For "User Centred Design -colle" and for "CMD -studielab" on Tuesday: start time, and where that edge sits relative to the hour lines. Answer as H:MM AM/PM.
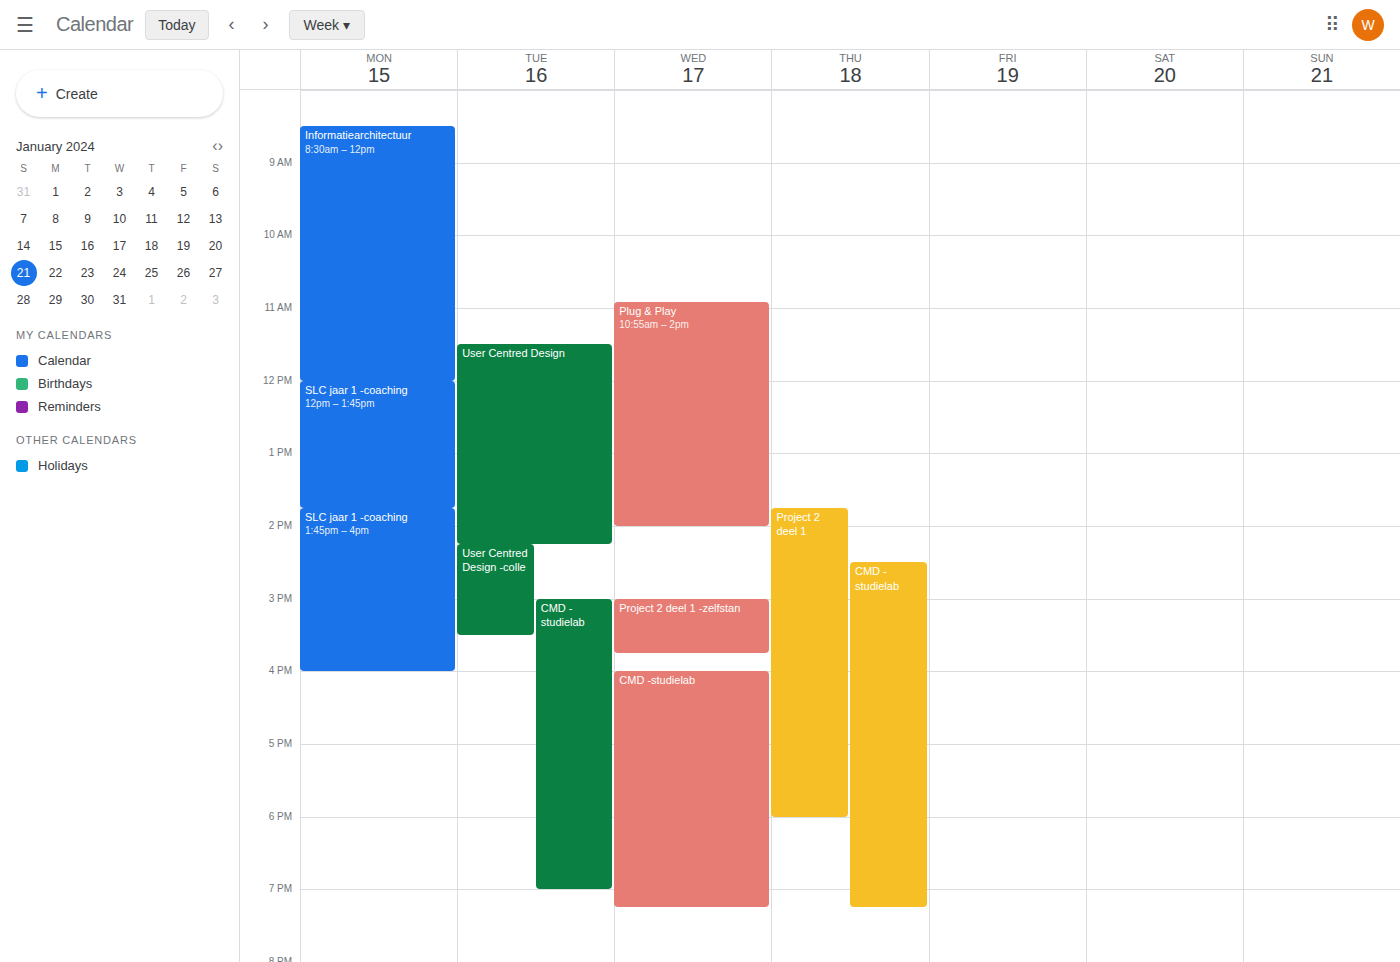
"User Centred Design -colle": 2:15 PM, neither: a quarter of the way from the 2 PM line to the 3 PM line. "CMD -studielab": 3:00 PM, exactly on the 3 PM line.